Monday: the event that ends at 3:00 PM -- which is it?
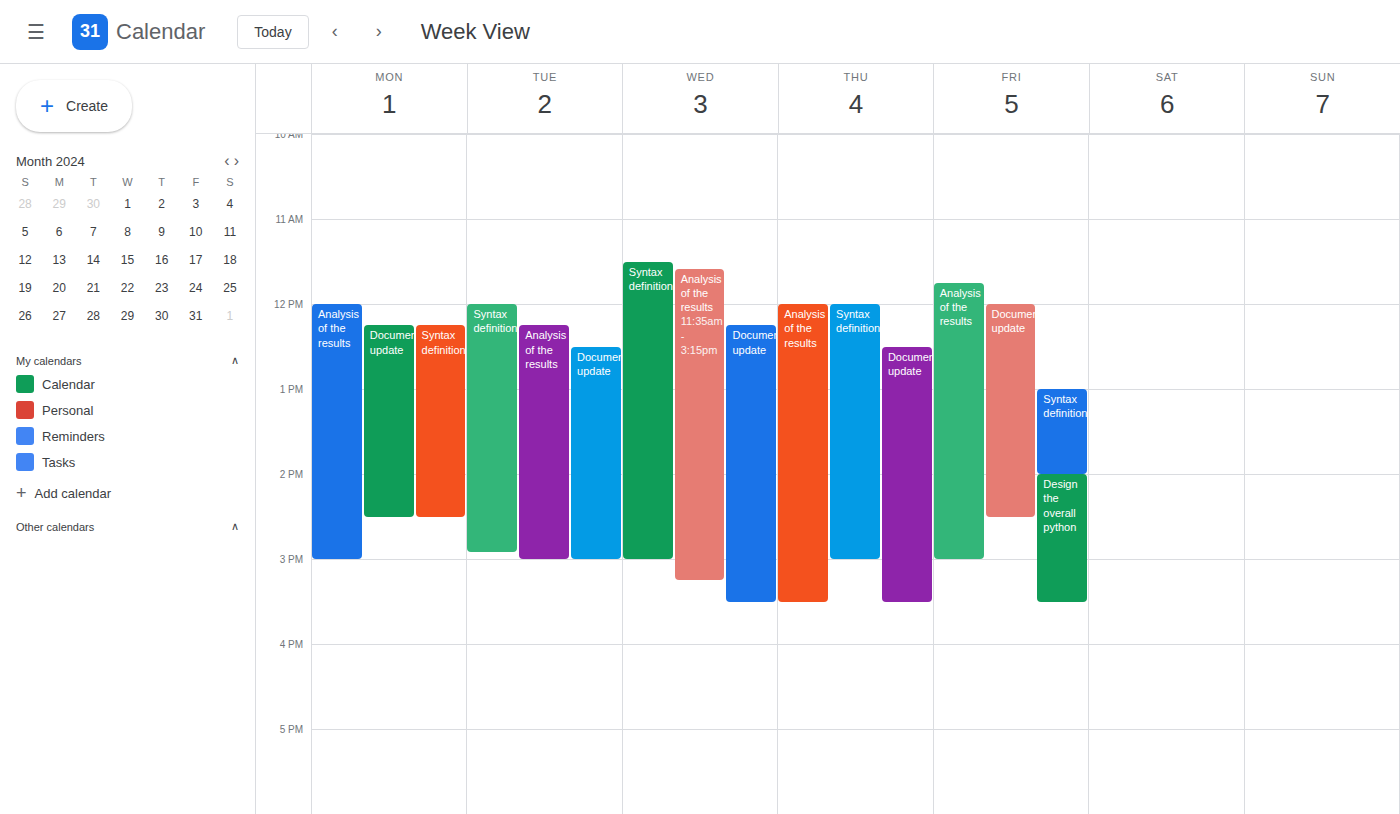
"Analysis of the results"